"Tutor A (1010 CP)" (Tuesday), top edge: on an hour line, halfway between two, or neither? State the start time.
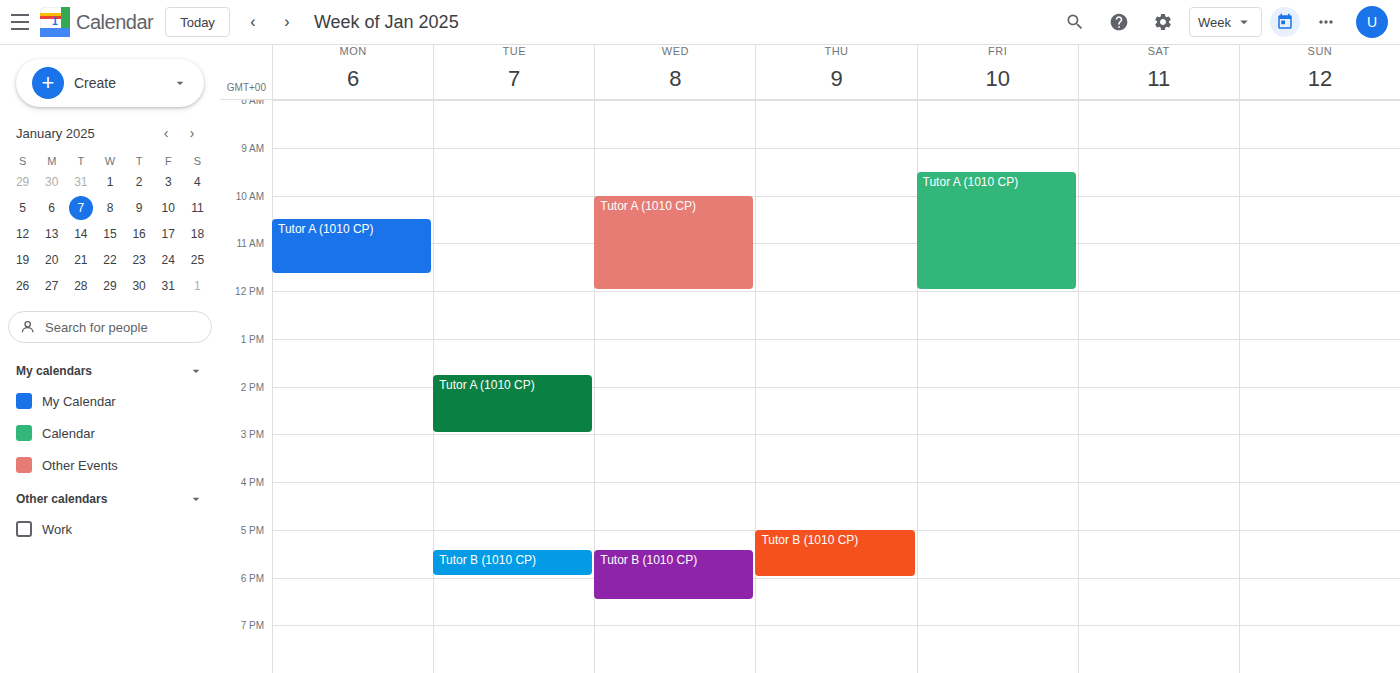
13:45 -- neither: three quarters of the way from the 13:00 line to the 14:00 line.